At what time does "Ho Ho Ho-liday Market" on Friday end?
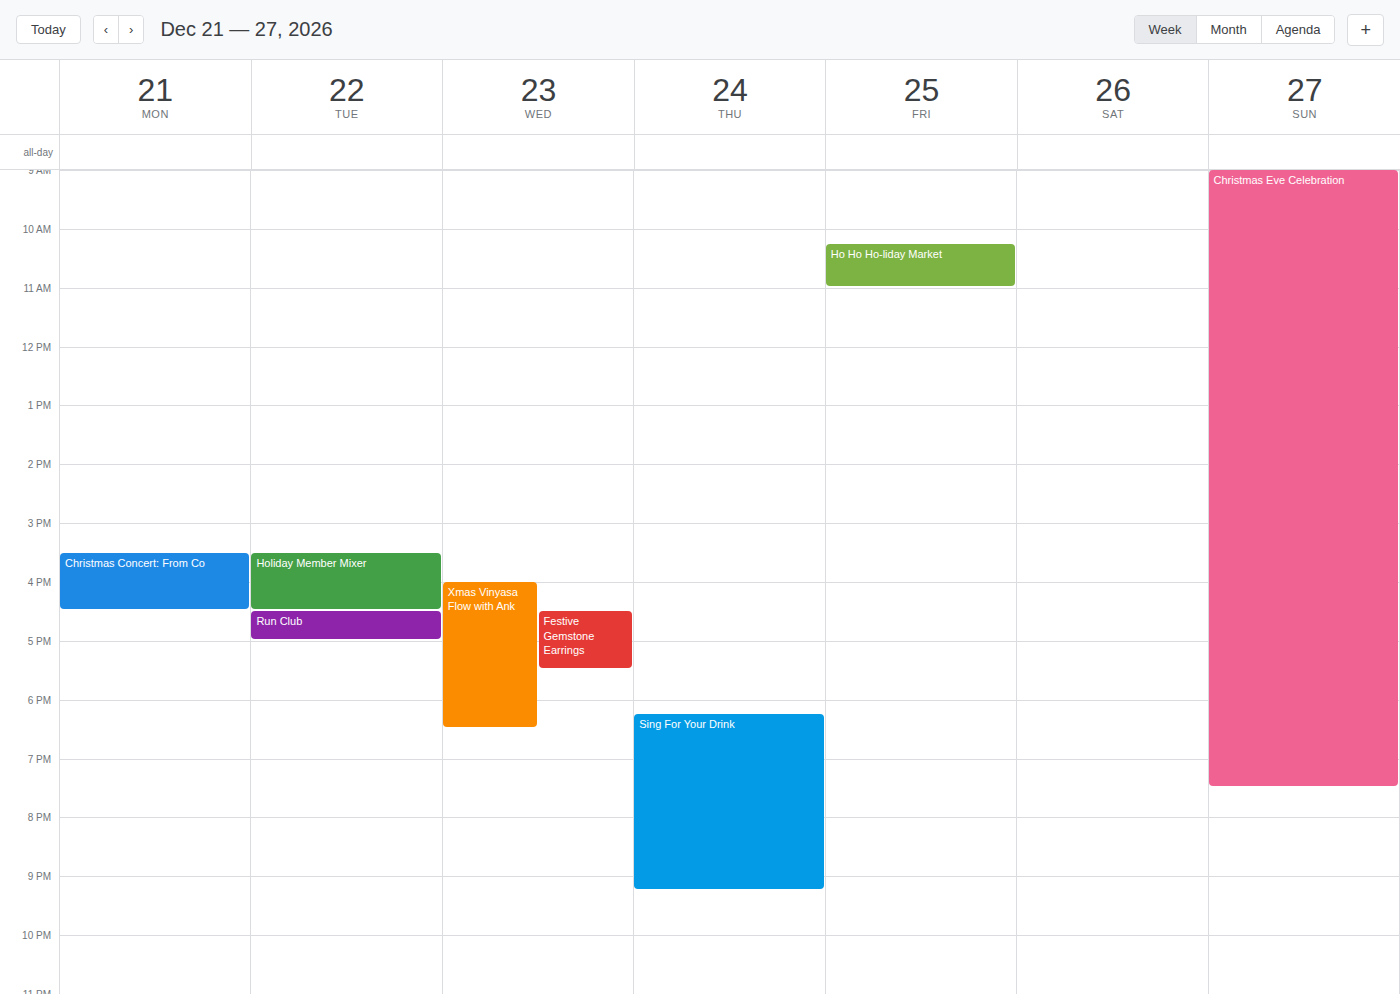
11:00 AM